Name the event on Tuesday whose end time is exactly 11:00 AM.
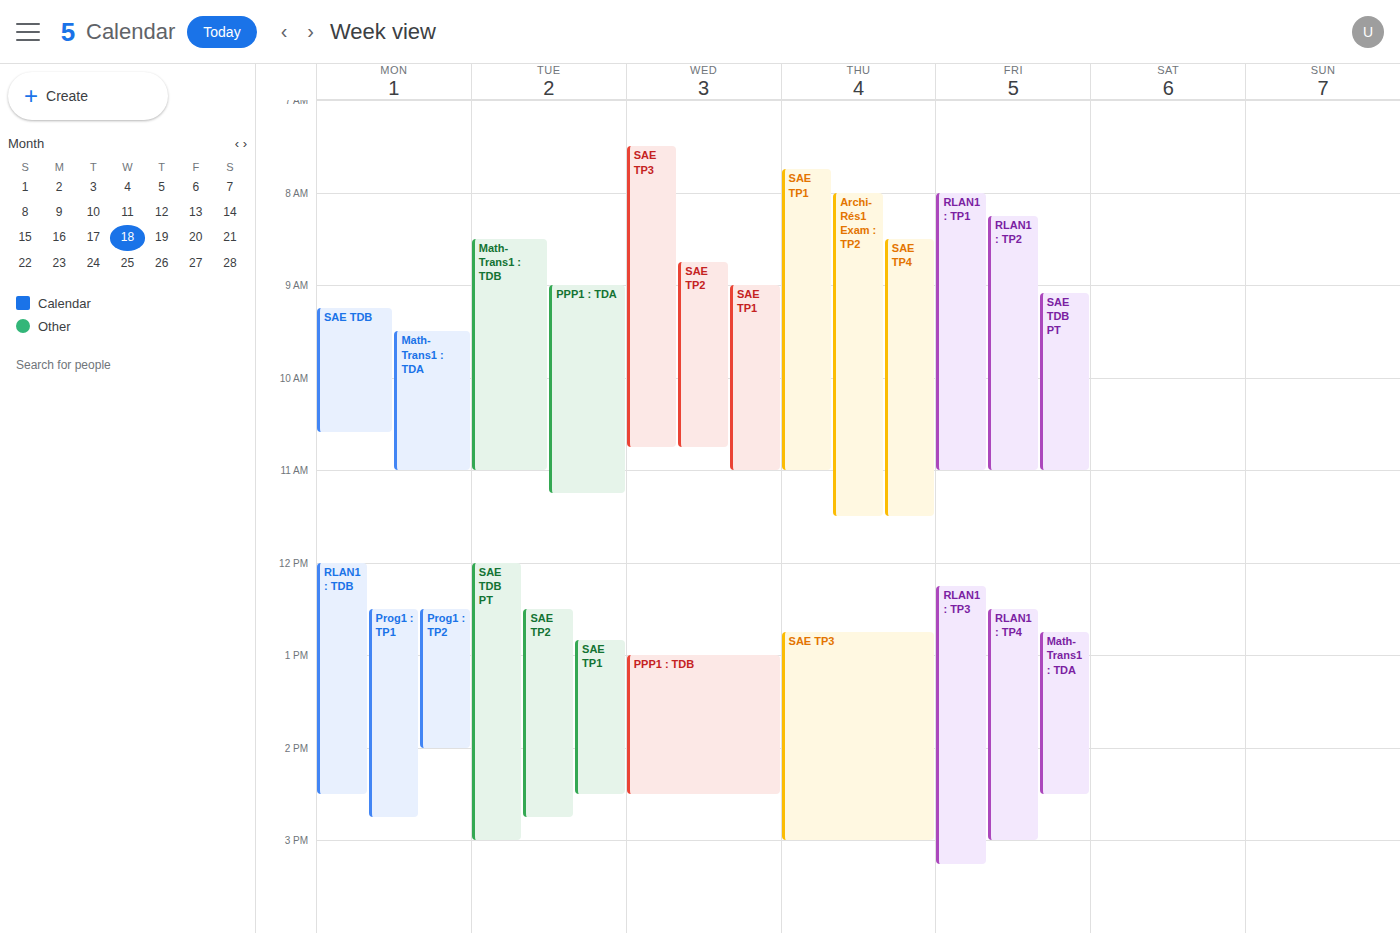
"Math-Trans1 : TDB"